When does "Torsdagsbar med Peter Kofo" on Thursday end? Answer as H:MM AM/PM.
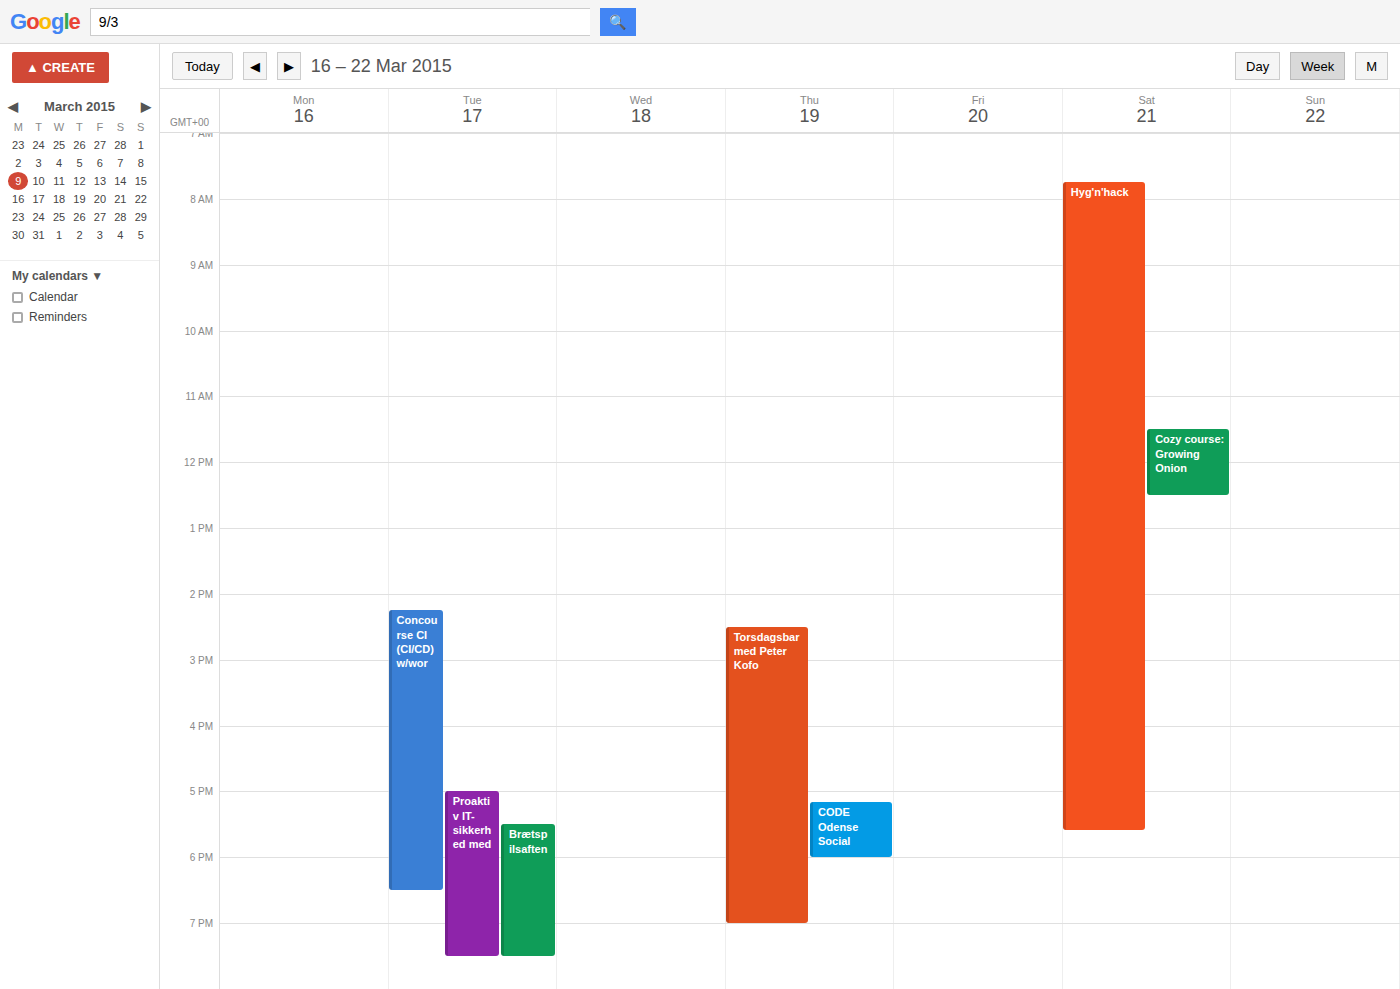
7:00 PM